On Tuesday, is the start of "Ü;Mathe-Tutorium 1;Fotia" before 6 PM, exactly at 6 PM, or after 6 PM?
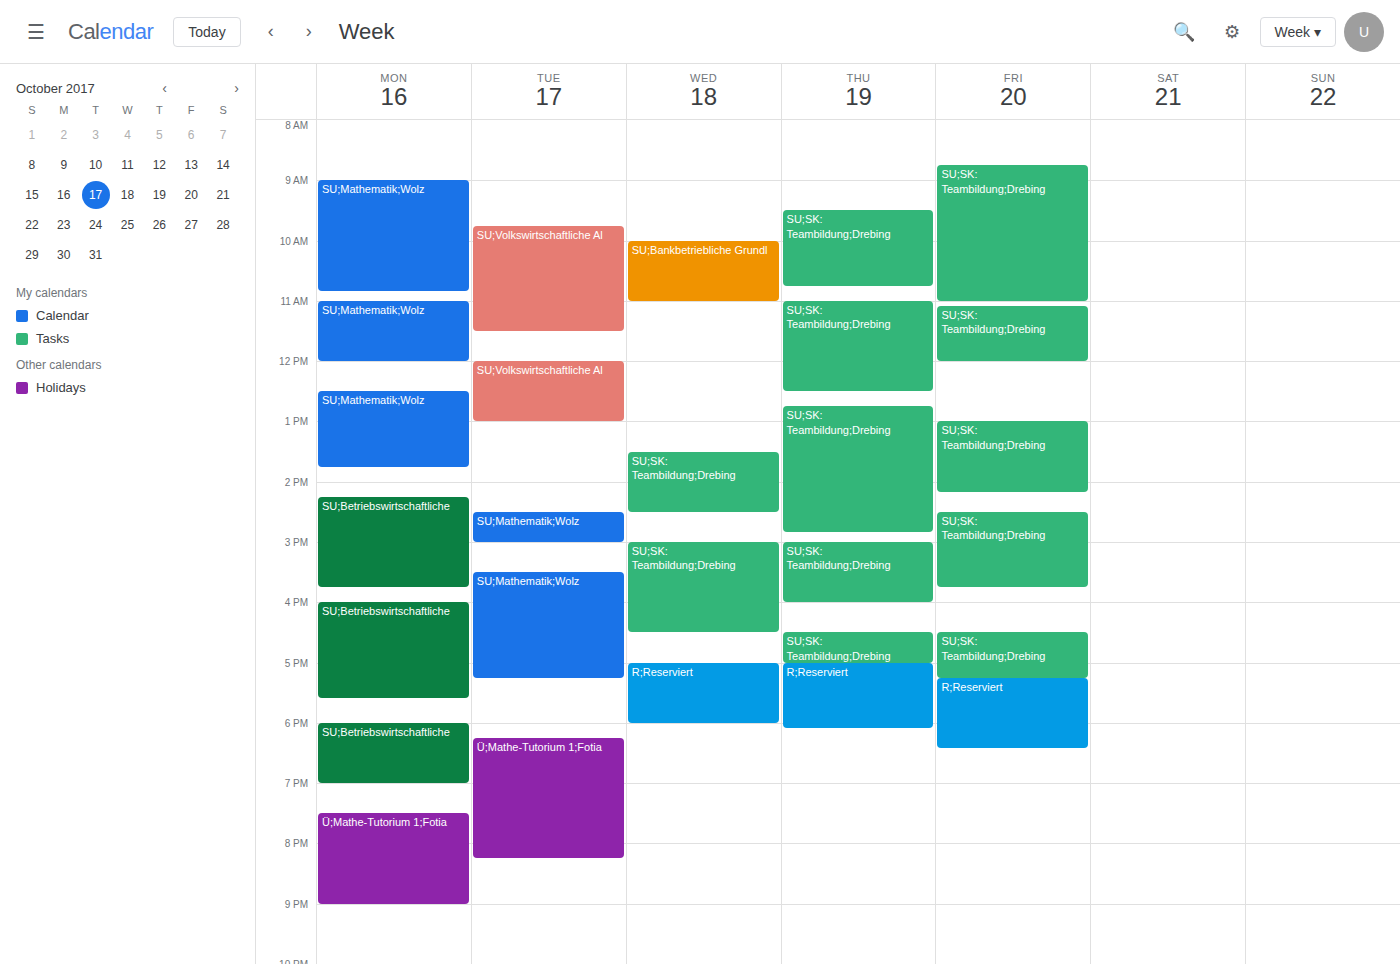
6:15 PM -- after 6 PM, 15 minutes below the 6 PM line.